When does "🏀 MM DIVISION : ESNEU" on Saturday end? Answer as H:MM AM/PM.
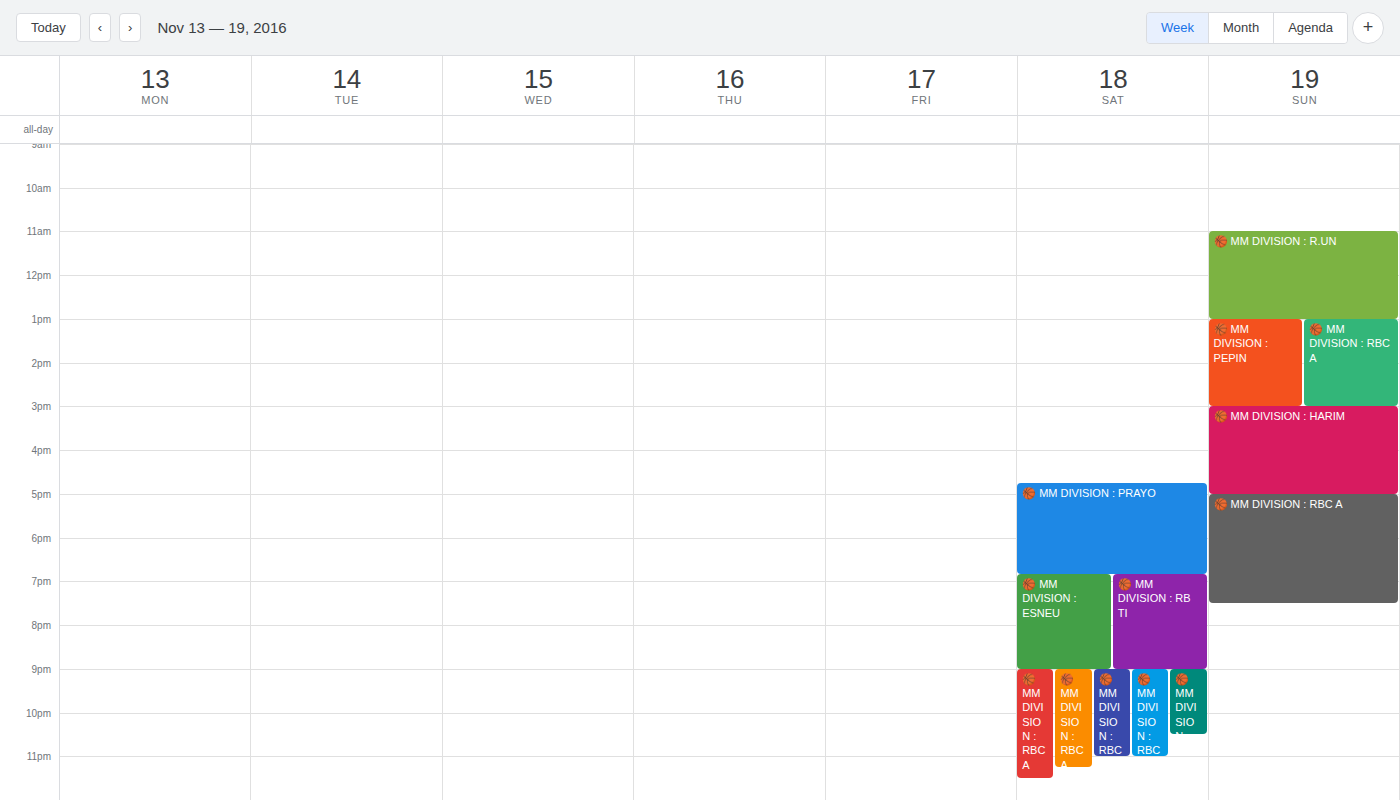
9:00 PM